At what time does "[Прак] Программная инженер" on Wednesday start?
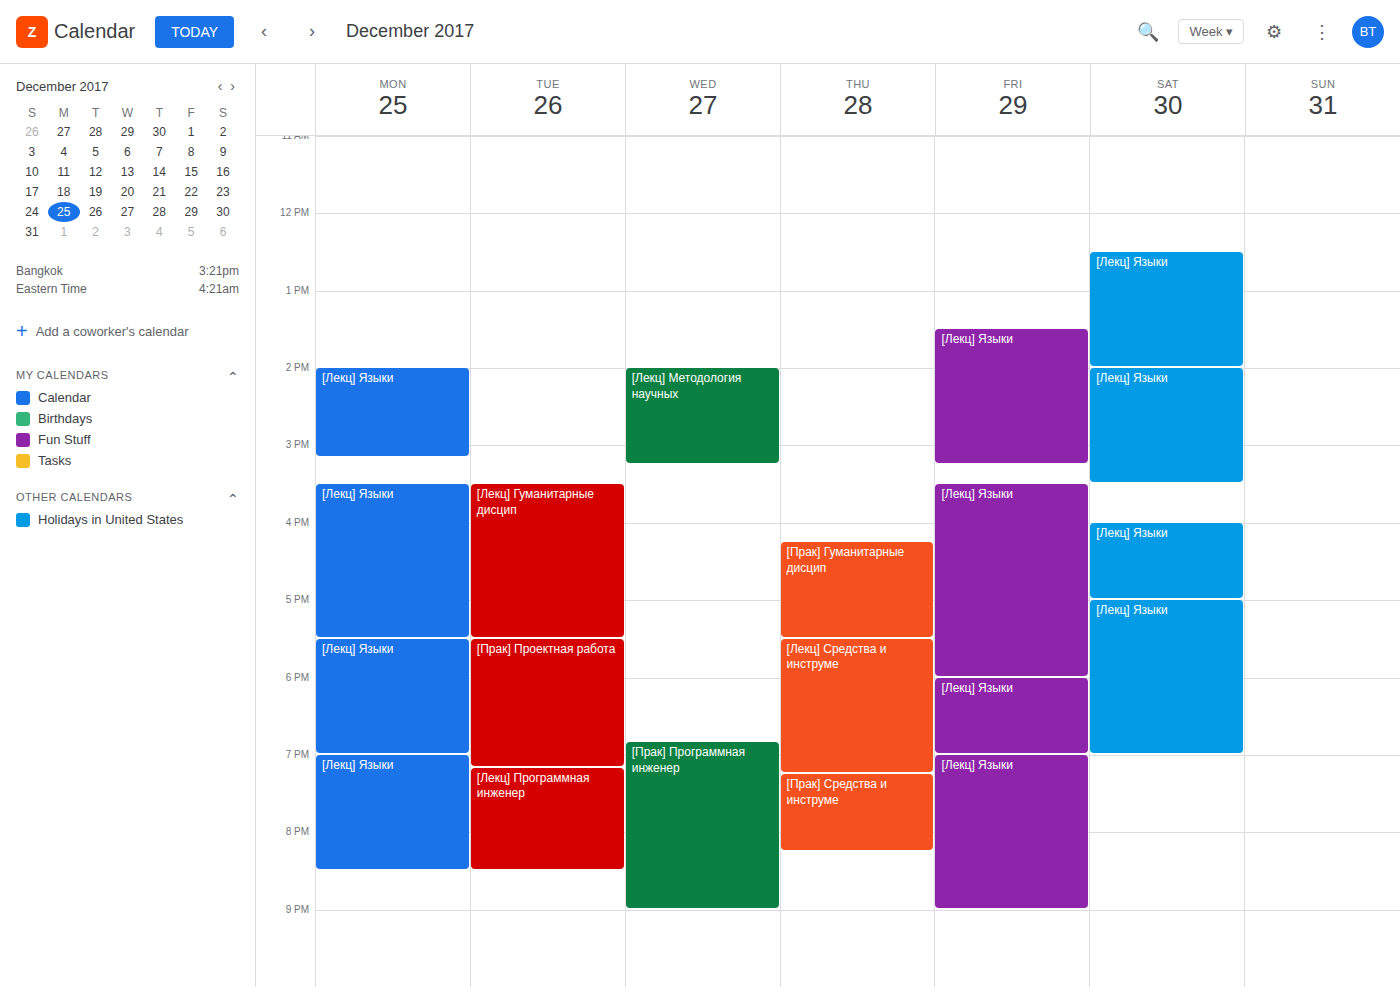
6:50 PM